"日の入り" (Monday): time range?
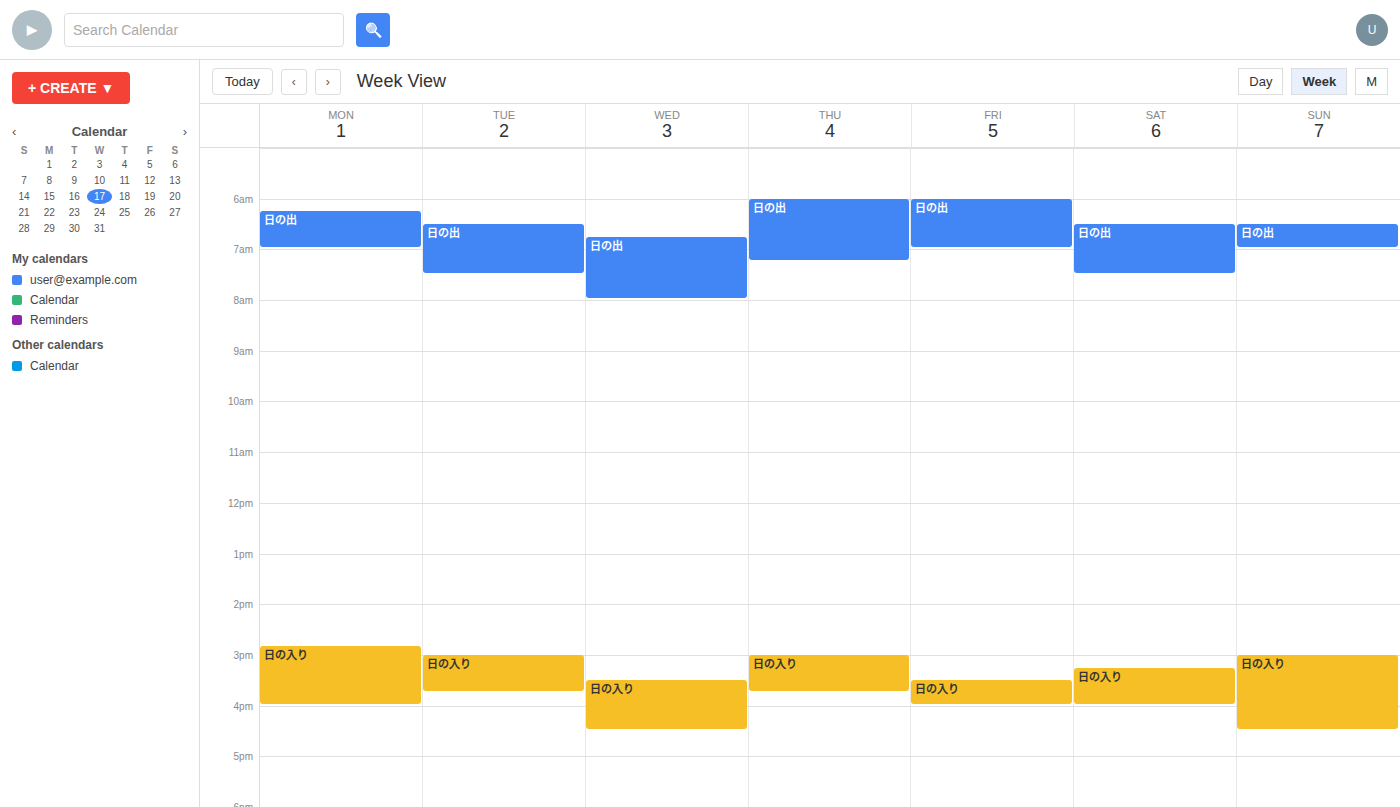
2:50 PM to 4:00 PM